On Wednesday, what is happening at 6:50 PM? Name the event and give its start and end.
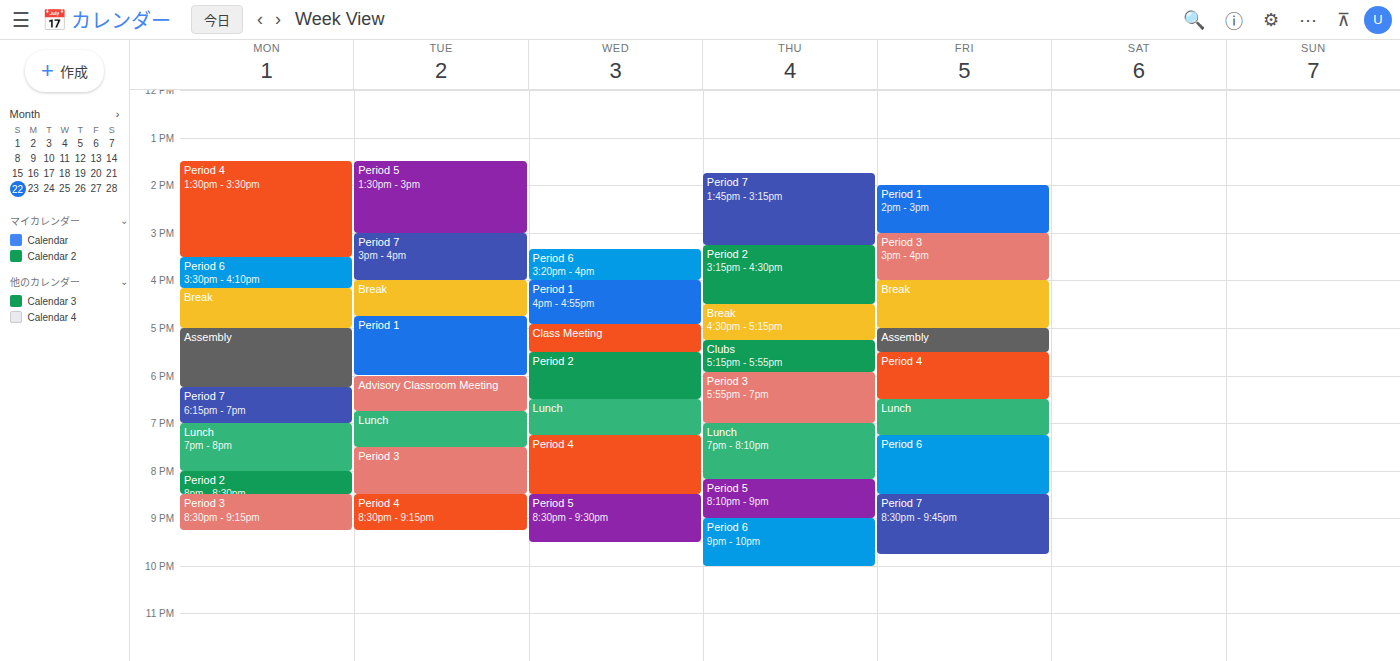
"Lunch", 6:30 PM to 7:15 PM